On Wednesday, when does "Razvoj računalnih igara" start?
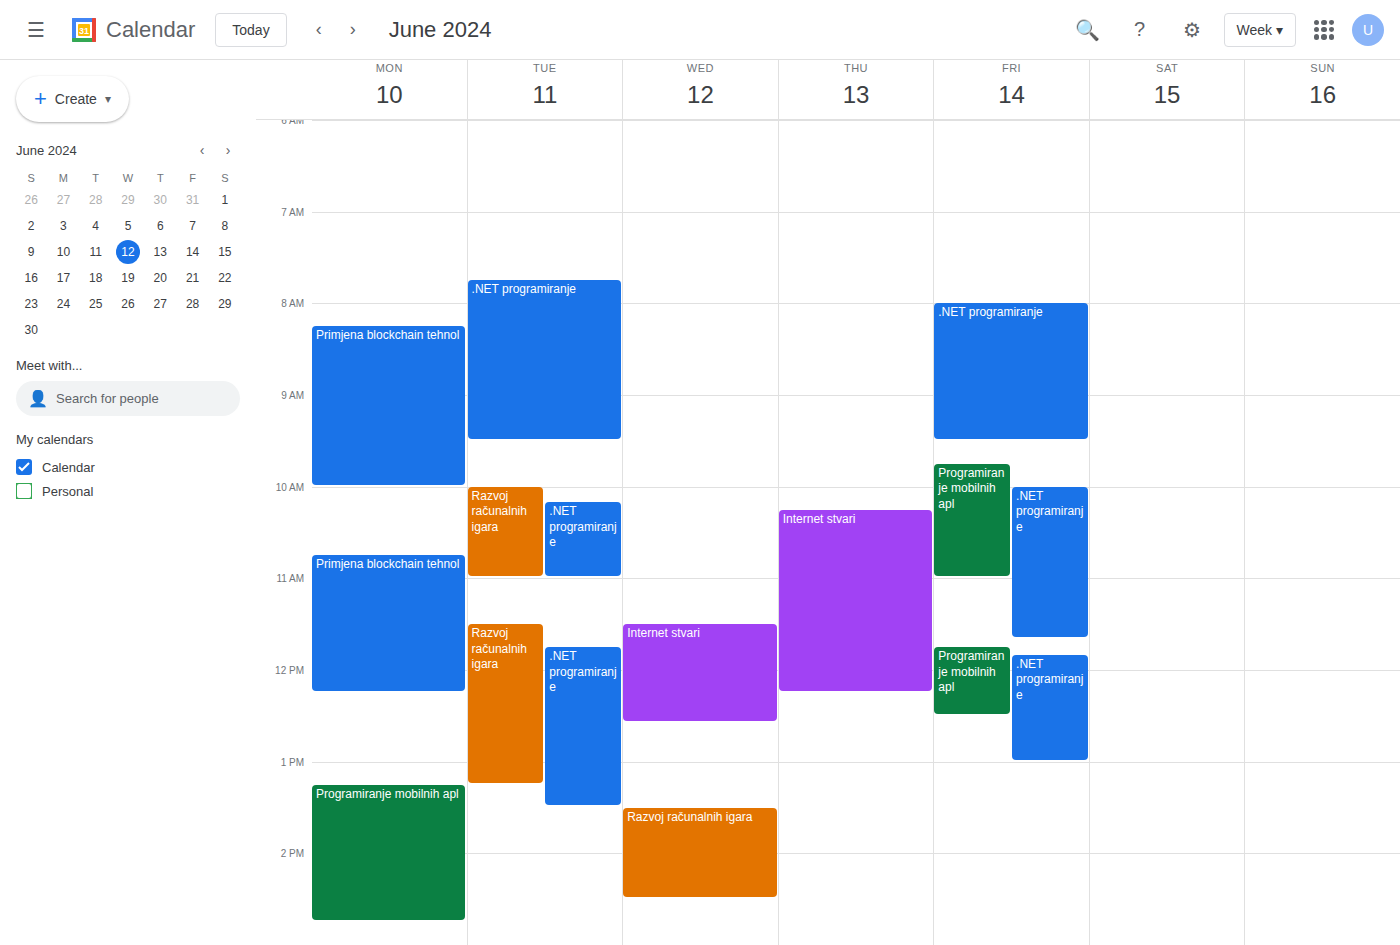
1:30 PM